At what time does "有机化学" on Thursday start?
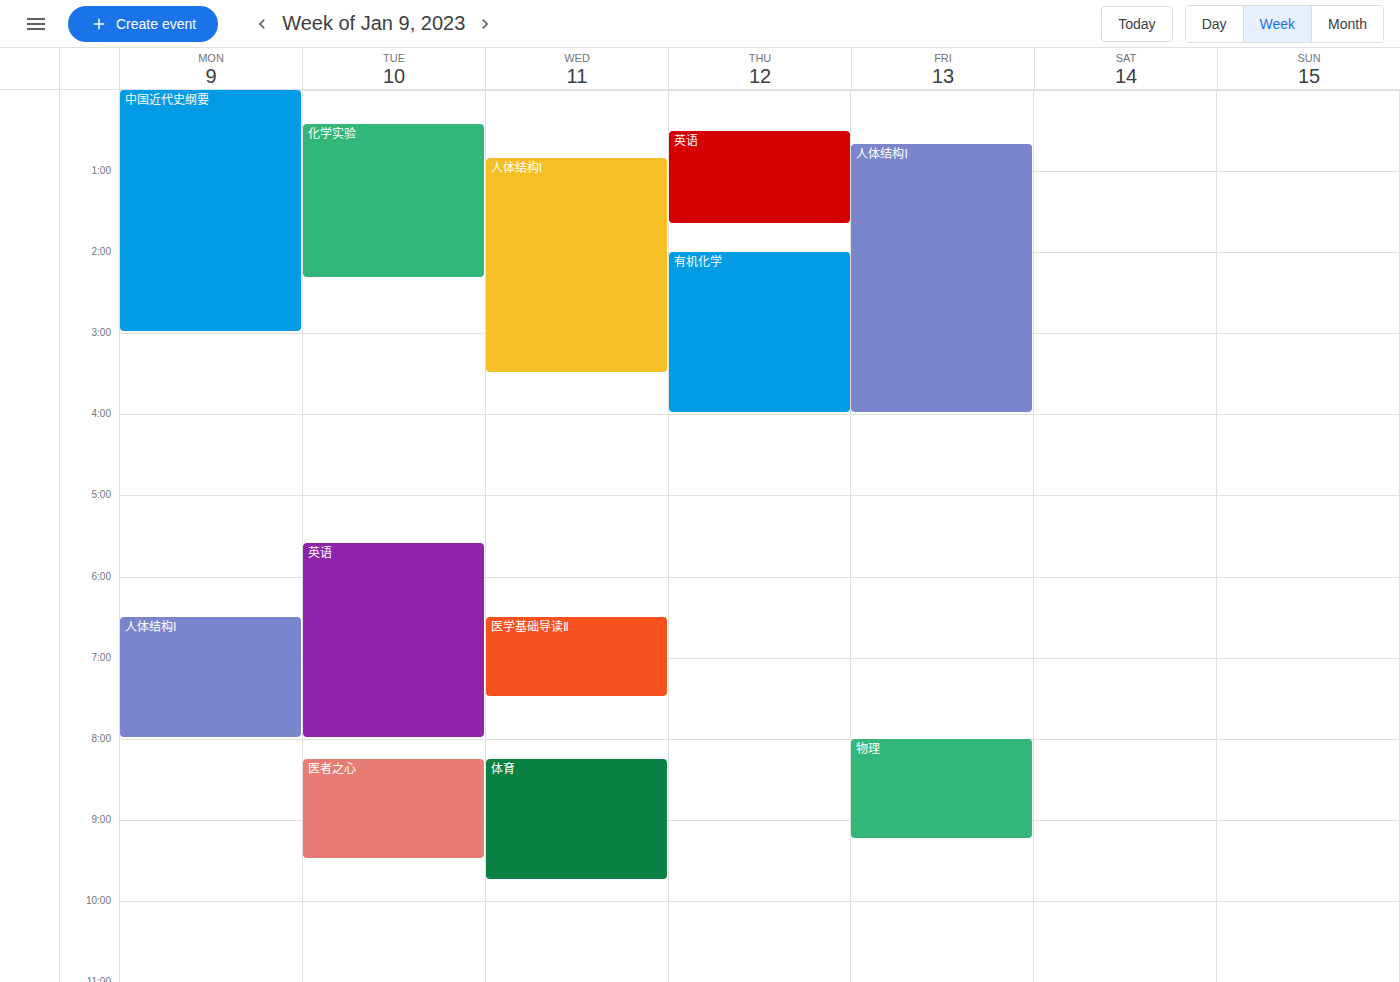
2:00 AM